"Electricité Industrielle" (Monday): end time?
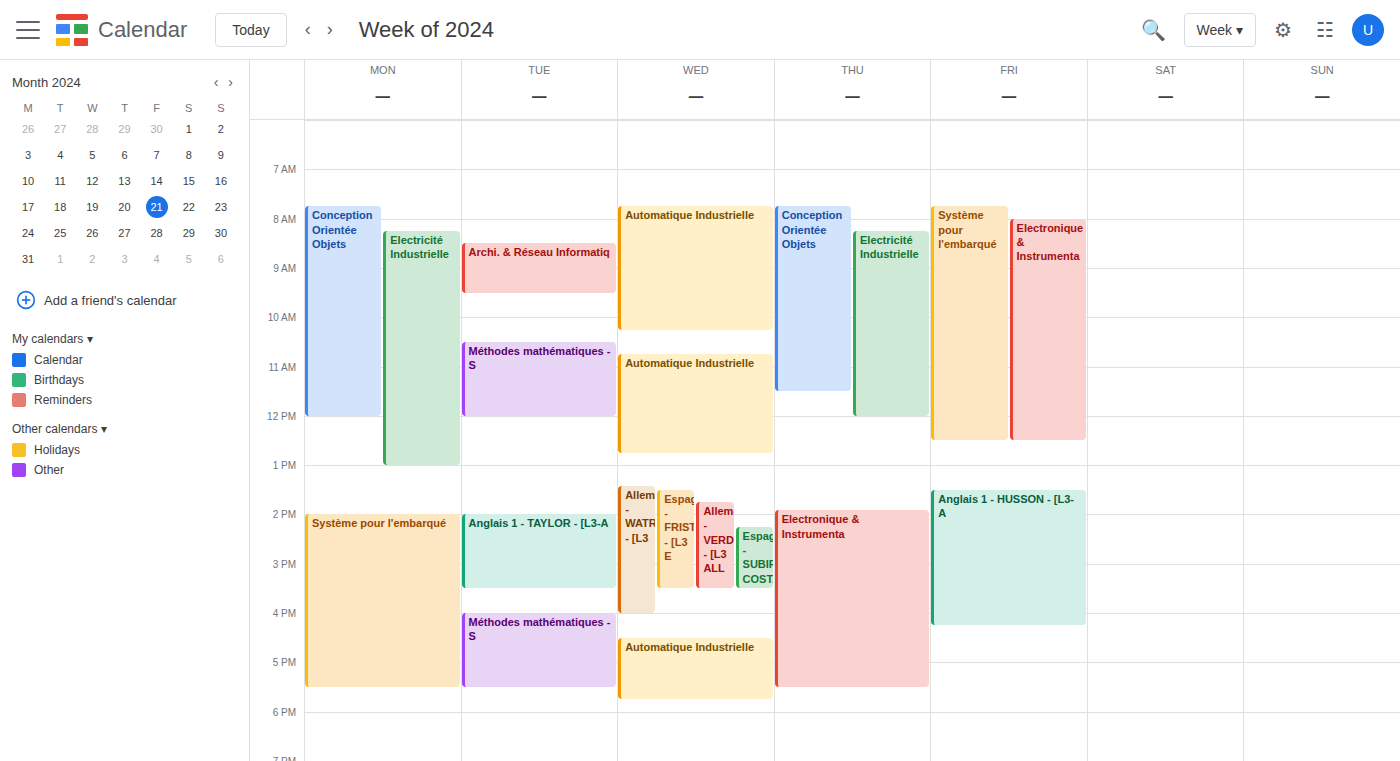
1:00 PM